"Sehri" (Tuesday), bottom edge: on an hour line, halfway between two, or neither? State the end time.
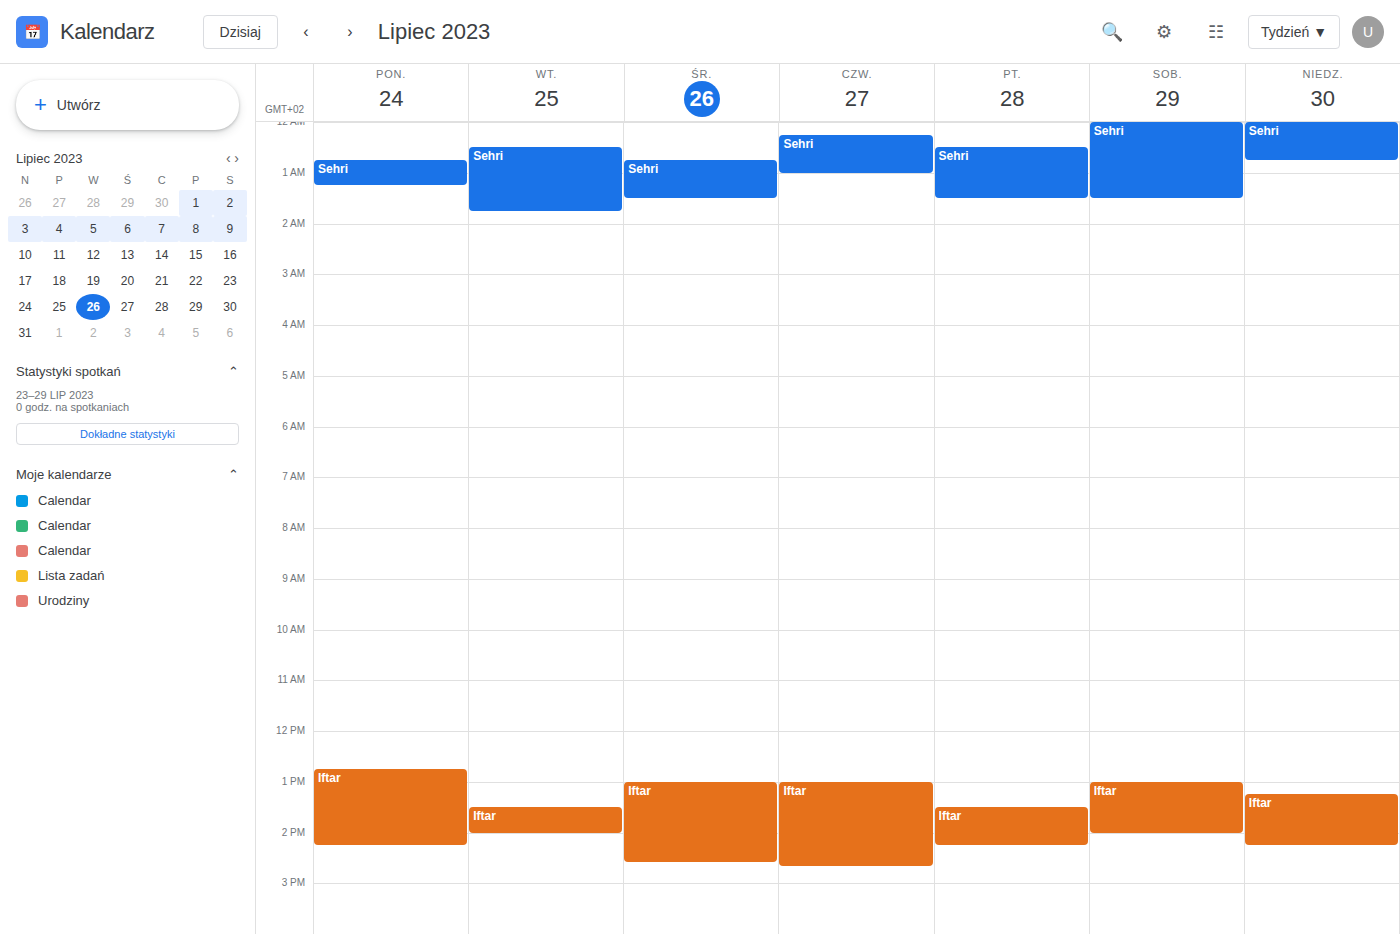
1:45 AM -- neither: three quarters of the way from the 1 AM line to the 2 AM line.